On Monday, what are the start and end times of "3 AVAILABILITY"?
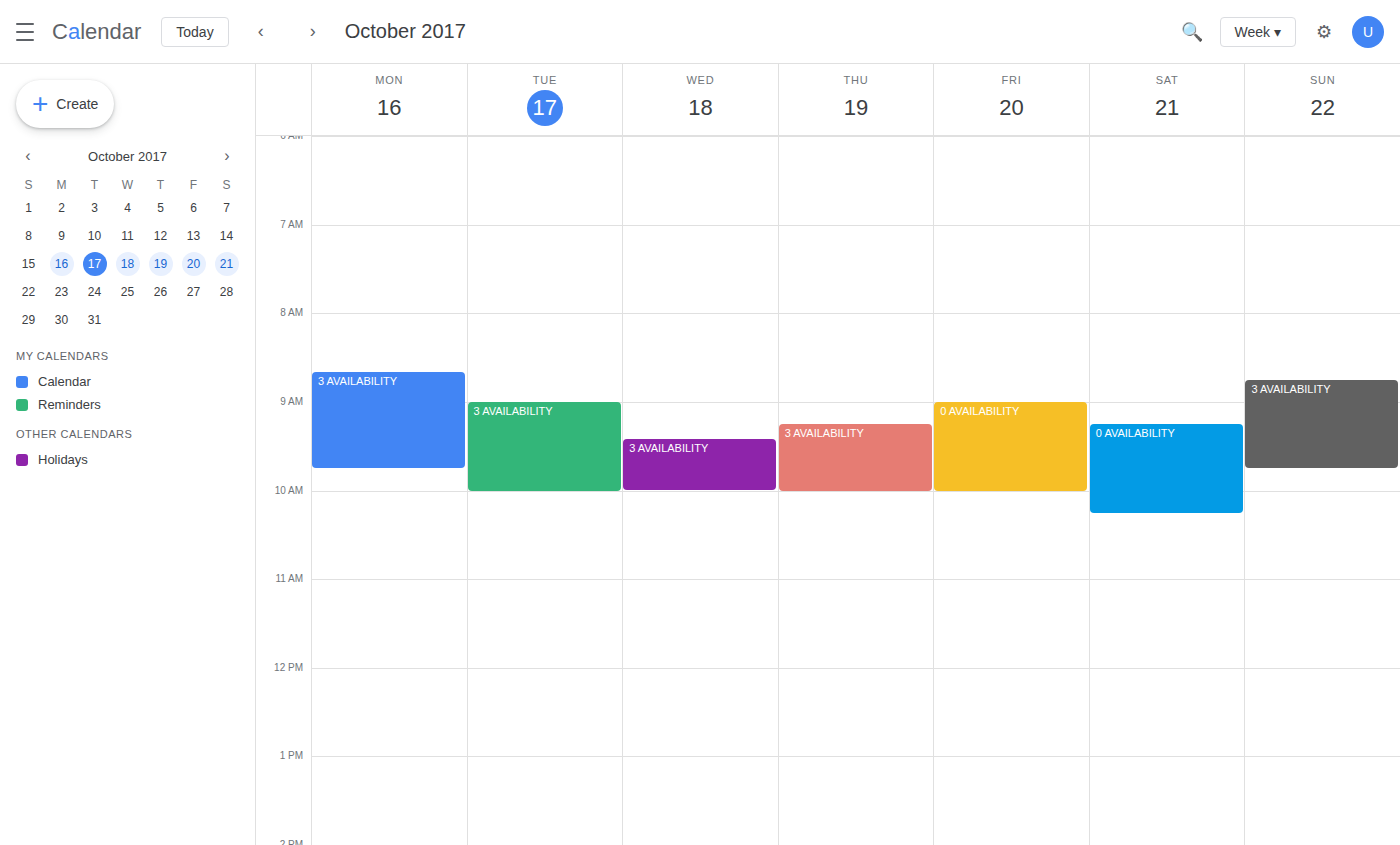
8:40 AM to 9:45 AM